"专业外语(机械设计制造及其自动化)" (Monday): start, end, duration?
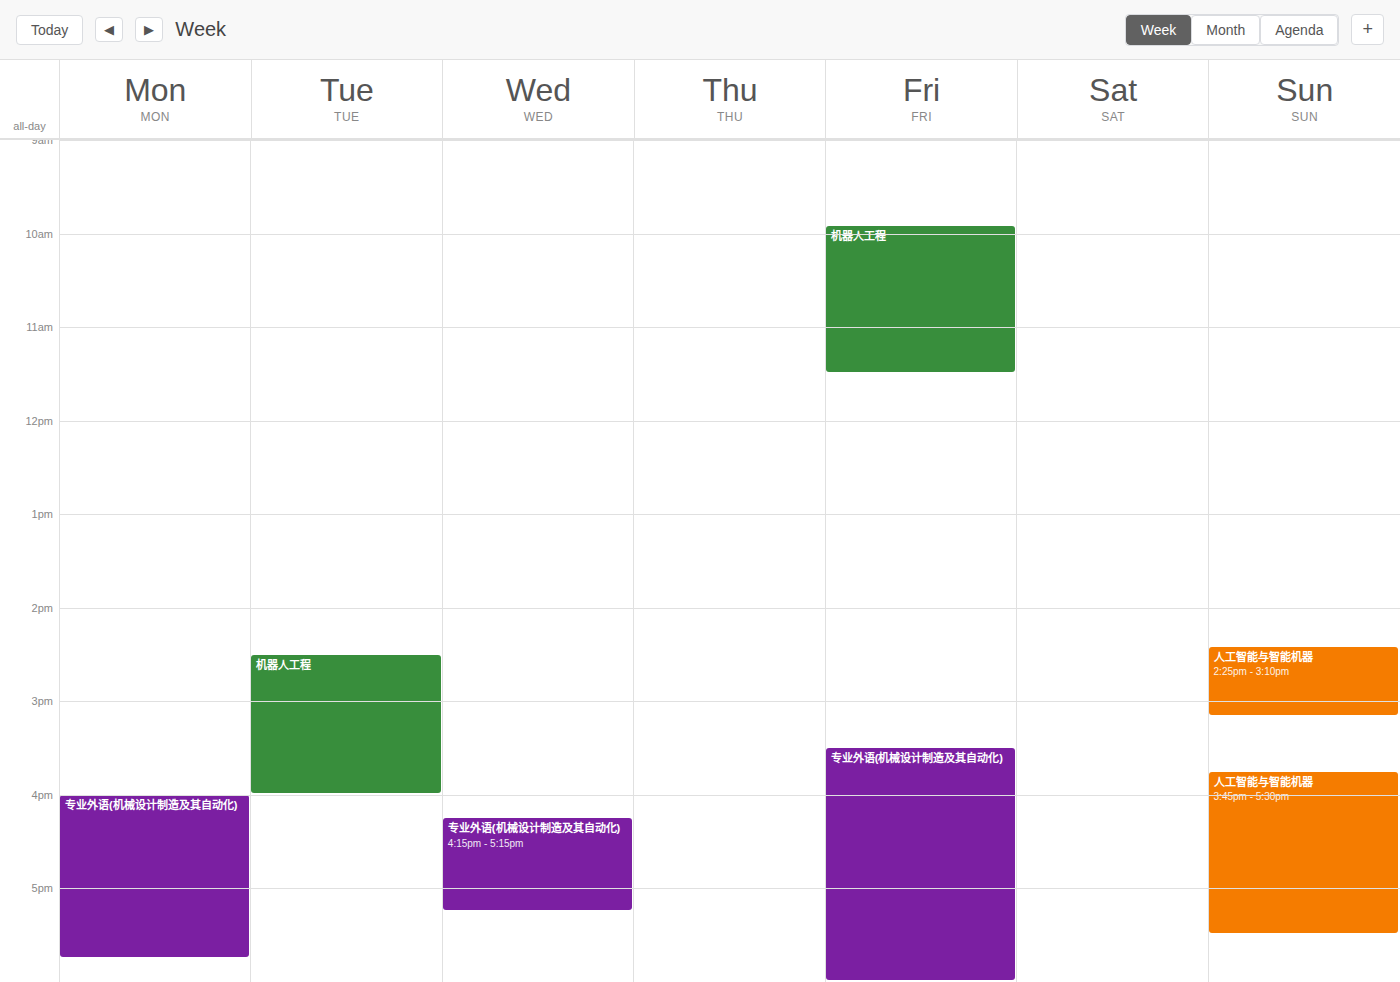
4:00 PM to 5:45 PM, 1 hour 45 minutes